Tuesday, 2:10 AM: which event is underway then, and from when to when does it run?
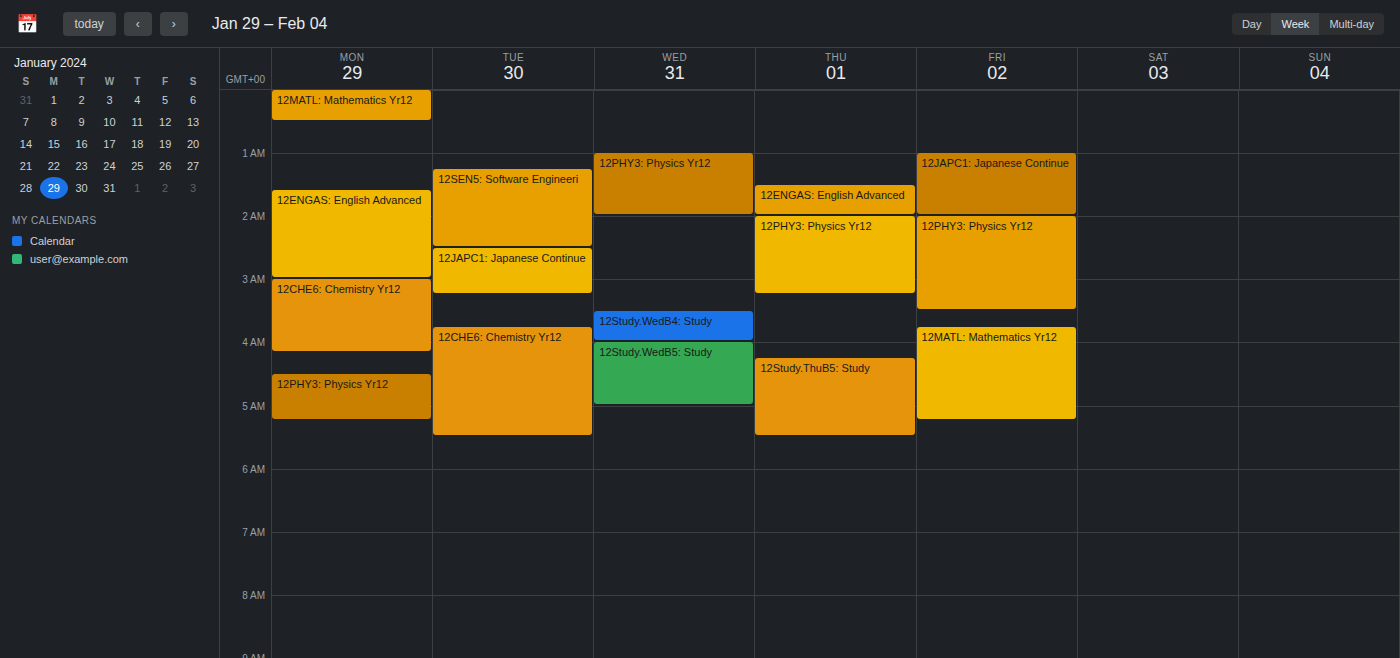
"12SEN5: Software Engineeri", 1:15 AM to 2:30 AM